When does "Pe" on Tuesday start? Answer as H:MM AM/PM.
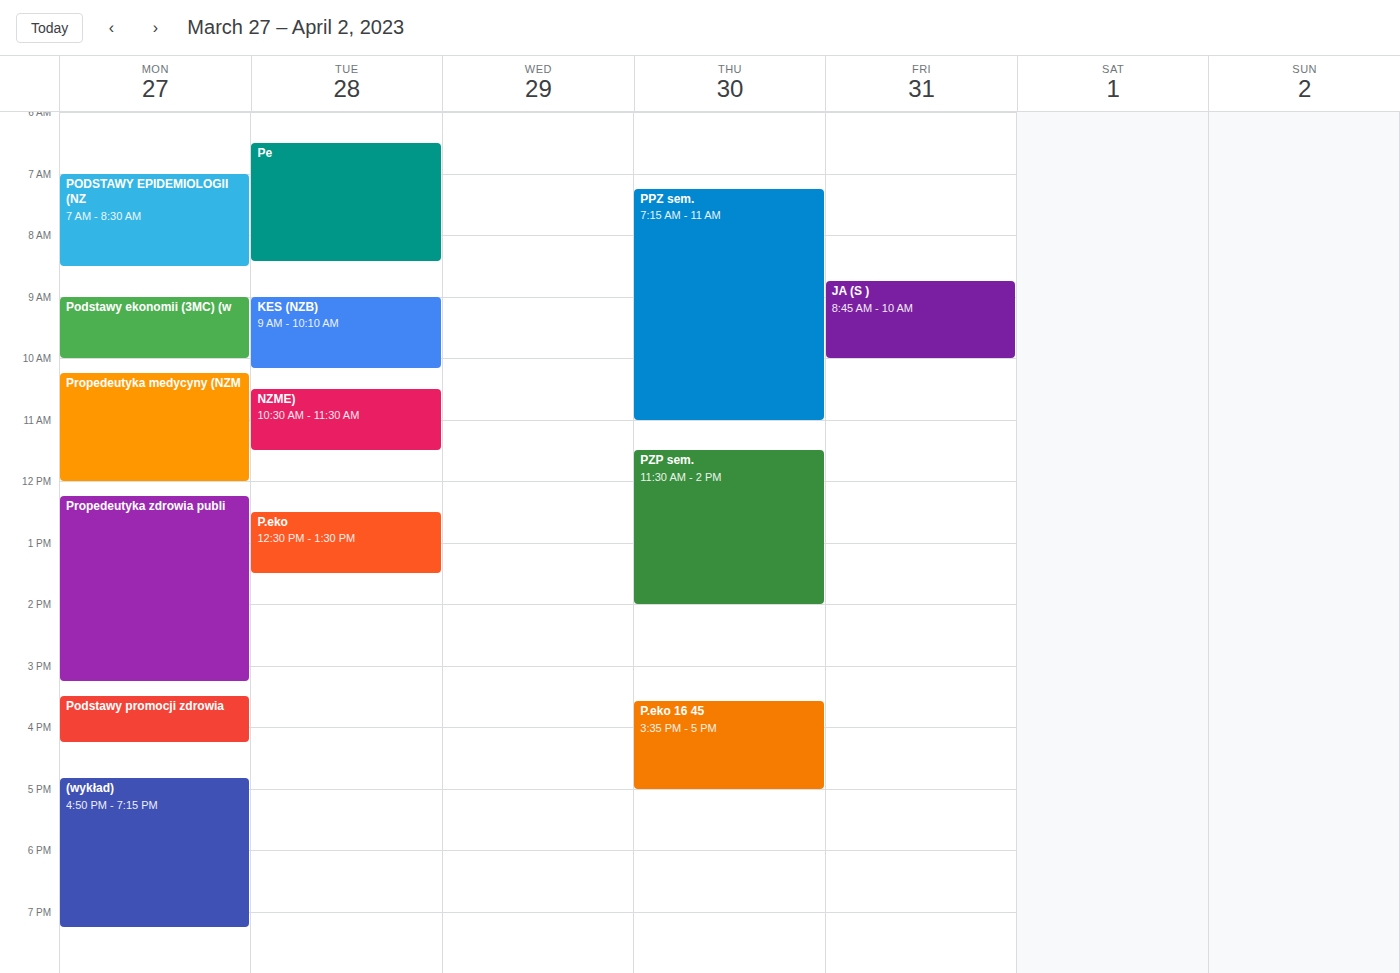
6:30 AM